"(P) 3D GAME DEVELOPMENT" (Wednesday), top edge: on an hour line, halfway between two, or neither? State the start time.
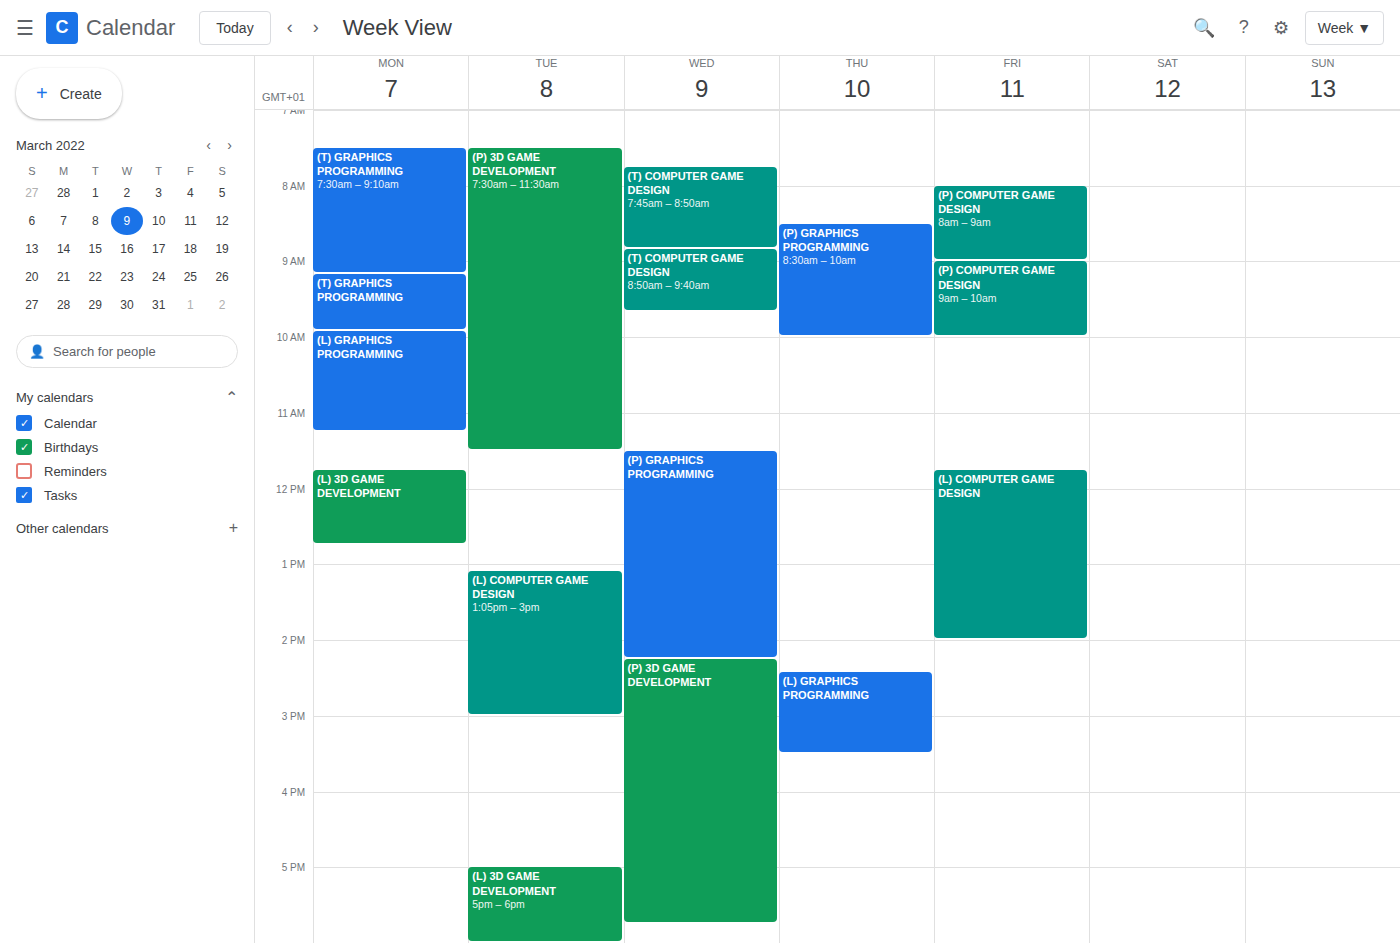
2:15 PM -- neither: a quarter of the way from the 2 PM line to the 3 PM line.